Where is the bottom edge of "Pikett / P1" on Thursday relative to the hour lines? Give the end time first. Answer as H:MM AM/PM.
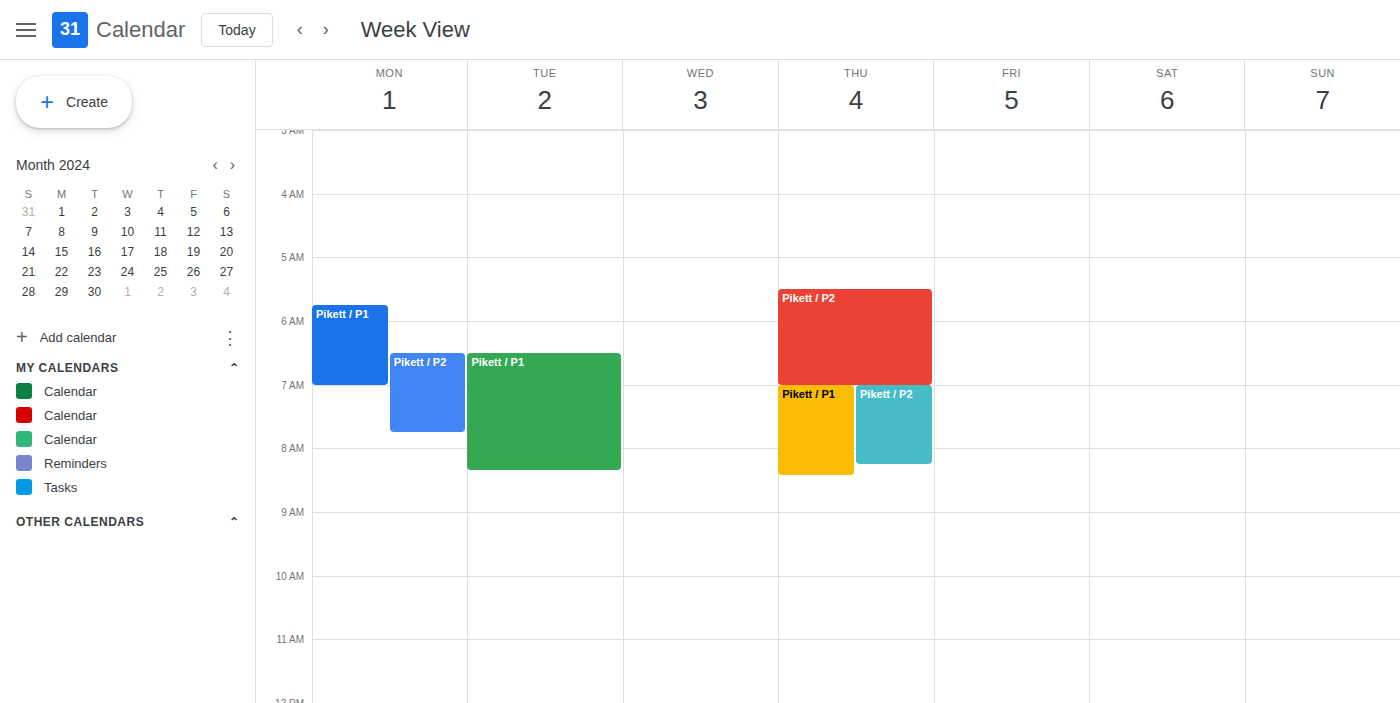
8:25 AM -- neither: 25 minutes below the 8 AM line and 35 minutes above the 9 AM line.